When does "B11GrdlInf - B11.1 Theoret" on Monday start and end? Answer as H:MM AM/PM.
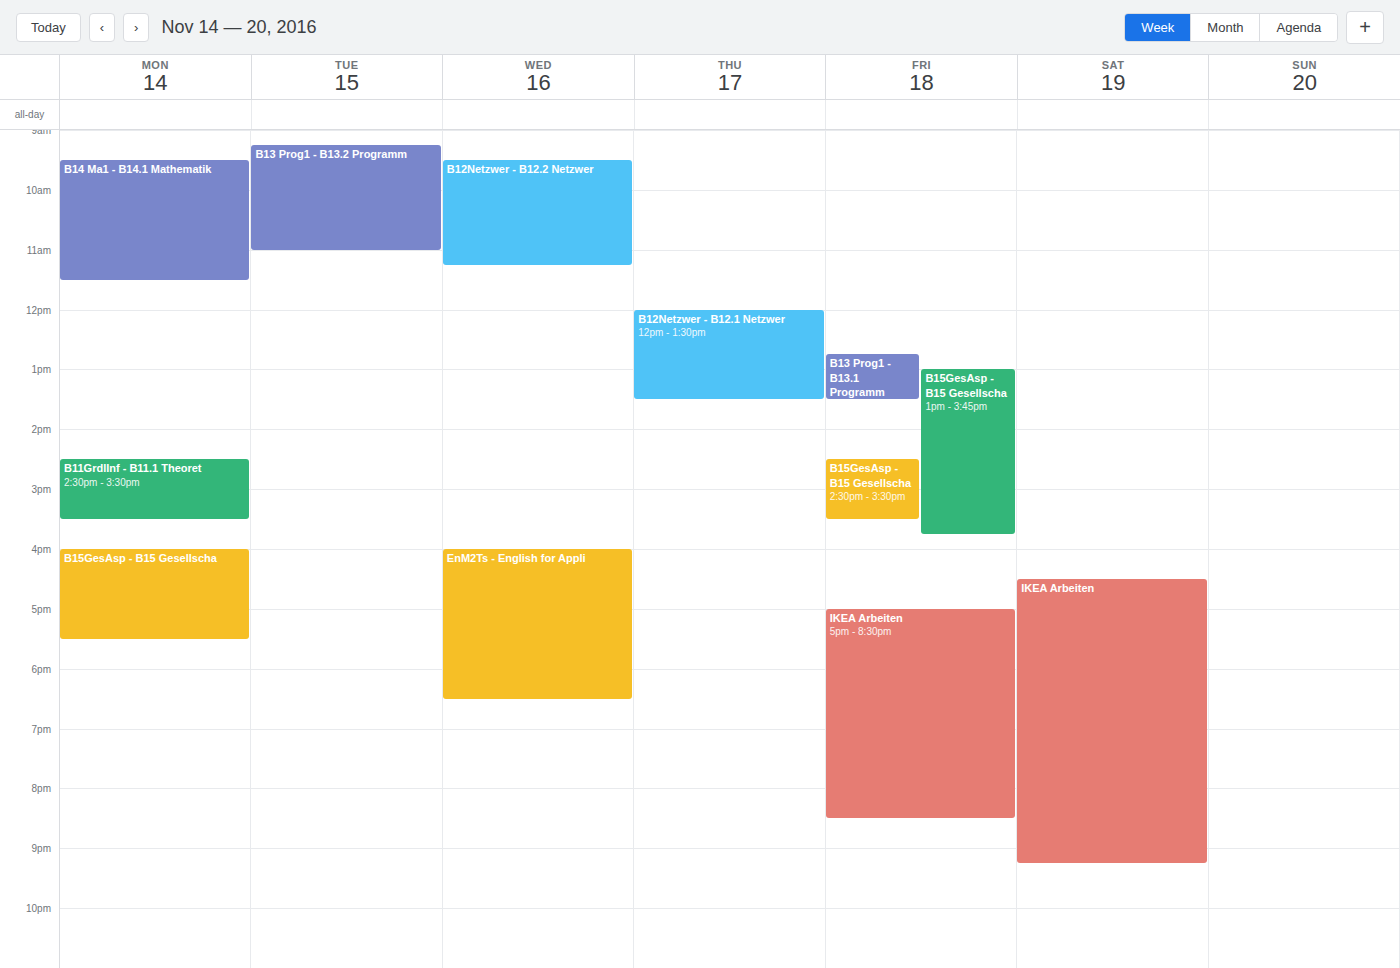
2:30 PM to 3:30 PM